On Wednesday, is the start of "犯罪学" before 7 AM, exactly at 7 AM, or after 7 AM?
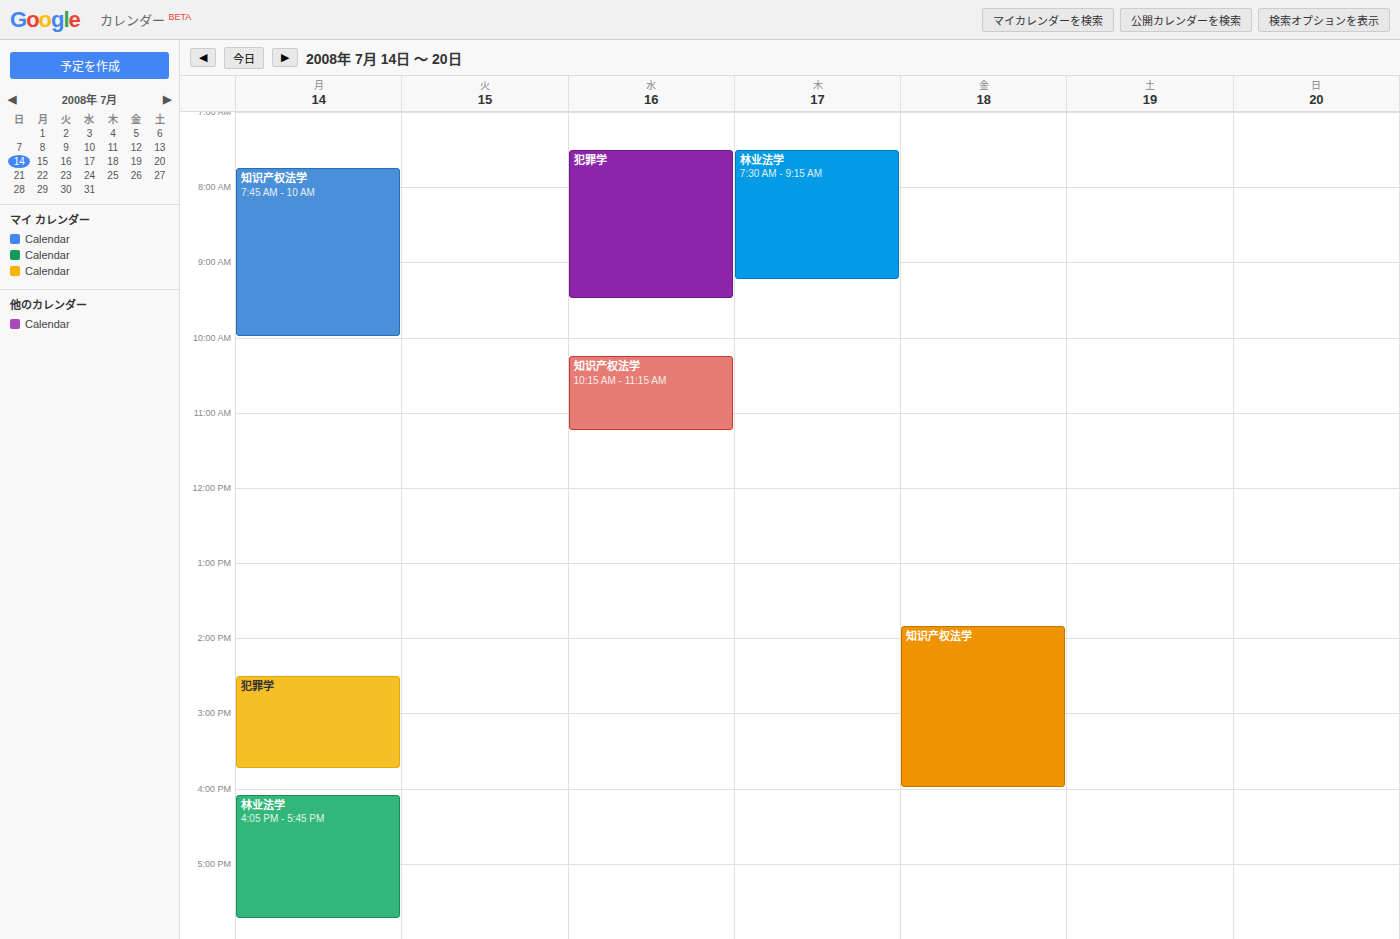
7:30 AM -- after 7 AM, 30 minutes below the 7 AM line.